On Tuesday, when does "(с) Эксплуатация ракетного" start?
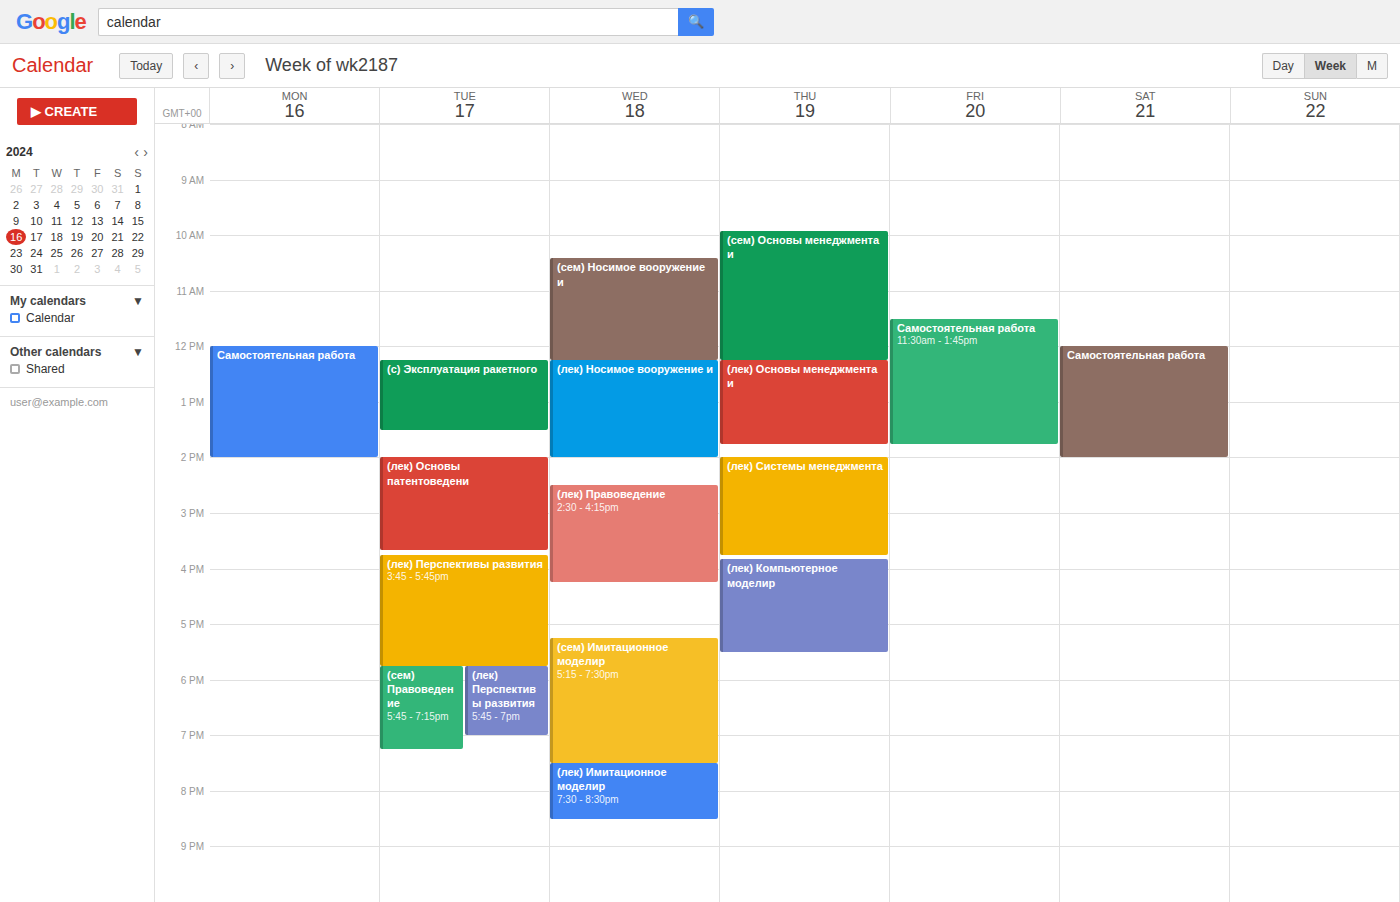
12:15 PM